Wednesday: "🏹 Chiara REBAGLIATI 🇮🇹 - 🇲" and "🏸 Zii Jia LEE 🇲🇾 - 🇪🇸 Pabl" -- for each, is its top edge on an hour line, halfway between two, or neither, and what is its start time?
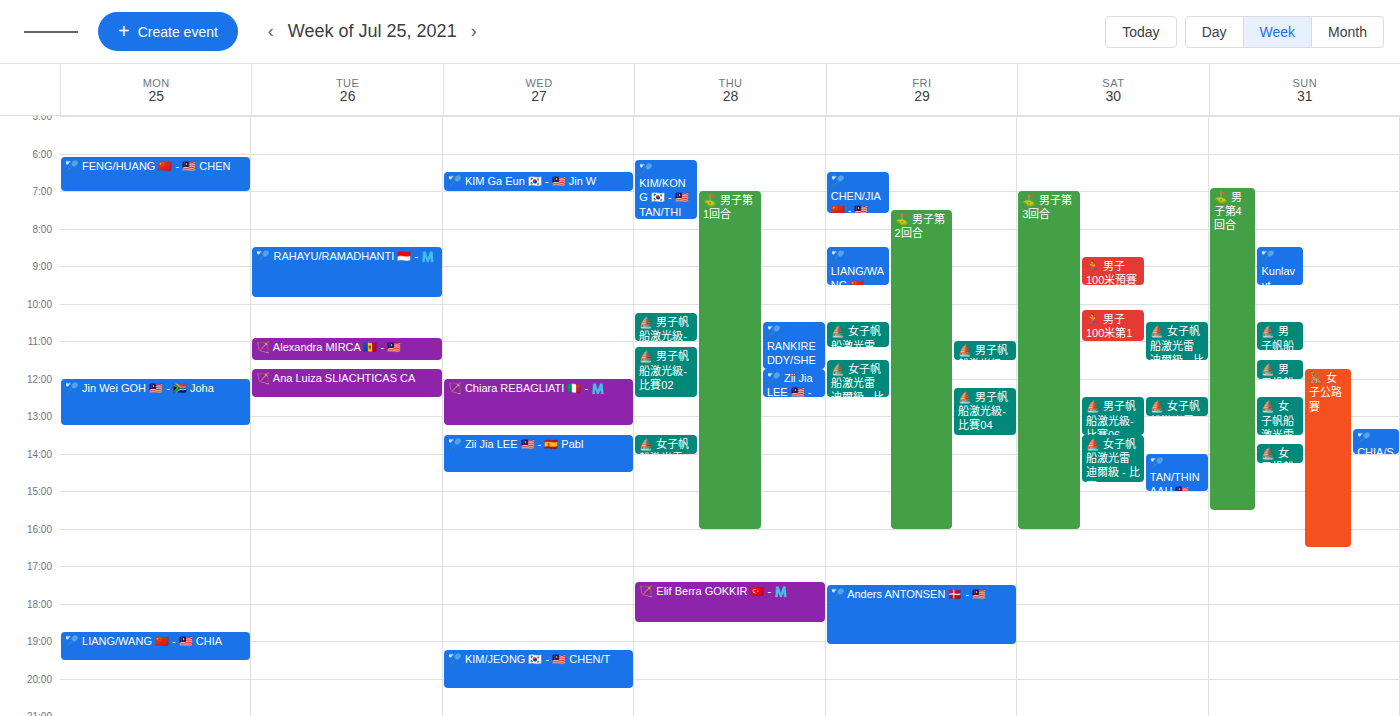
"🏹 Chiara REBAGLIATI 🇮🇹 - 🇲": 12:00, exactly on the 12:00 line. "🏸 Zii Jia LEE 🇲🇾 - 🇪🇸 Pabl": 13:30, halfway between the 13:00 and 14:00 lines.